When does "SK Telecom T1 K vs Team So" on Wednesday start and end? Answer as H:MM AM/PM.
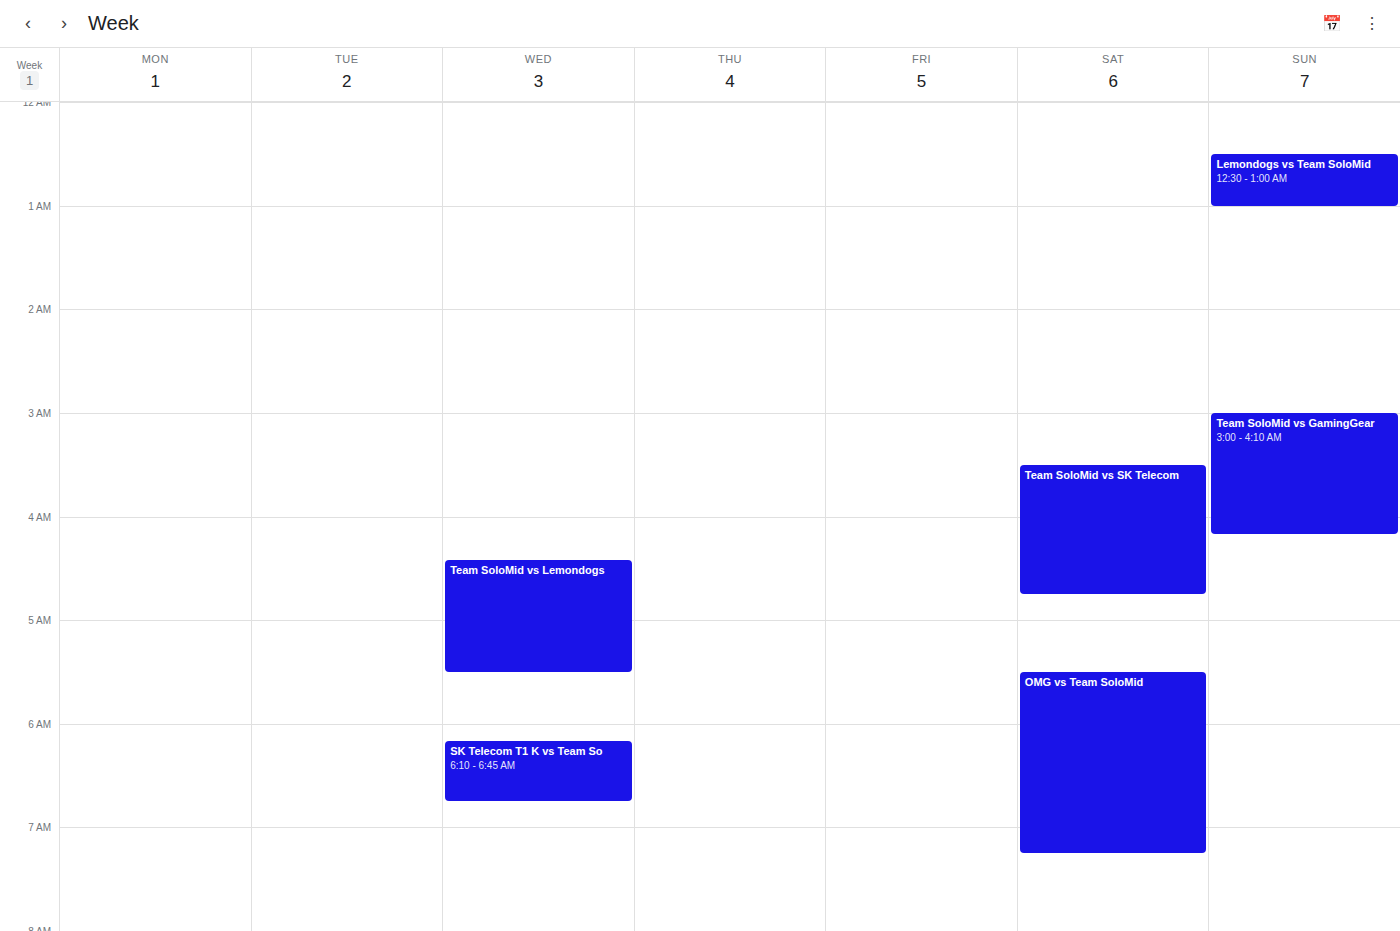
6:10 AM to 6:45 AM